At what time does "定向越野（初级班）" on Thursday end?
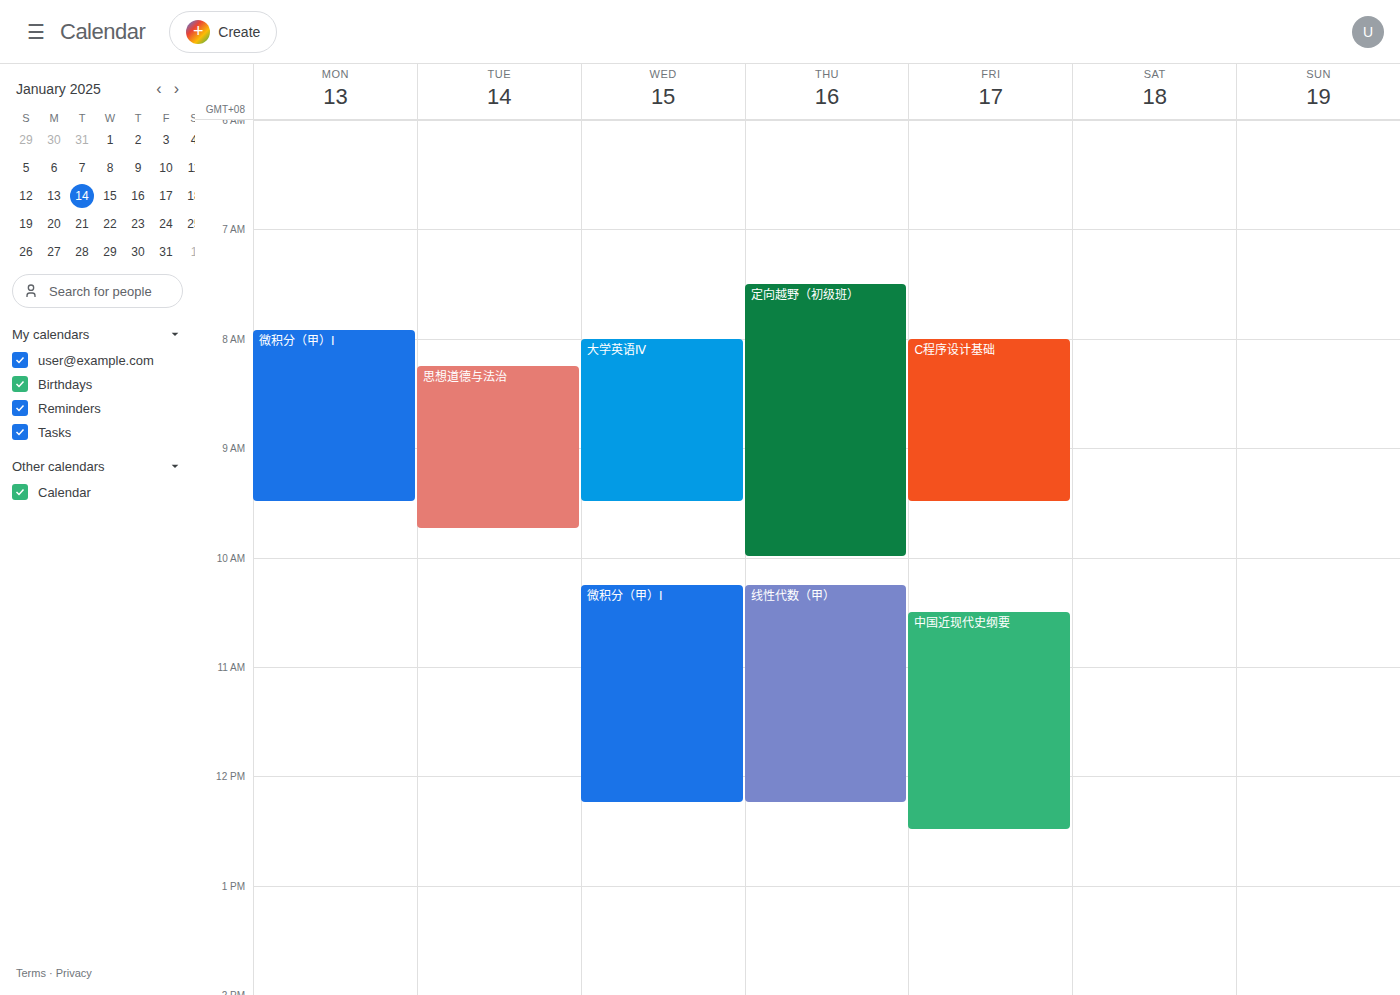
10:00 AM